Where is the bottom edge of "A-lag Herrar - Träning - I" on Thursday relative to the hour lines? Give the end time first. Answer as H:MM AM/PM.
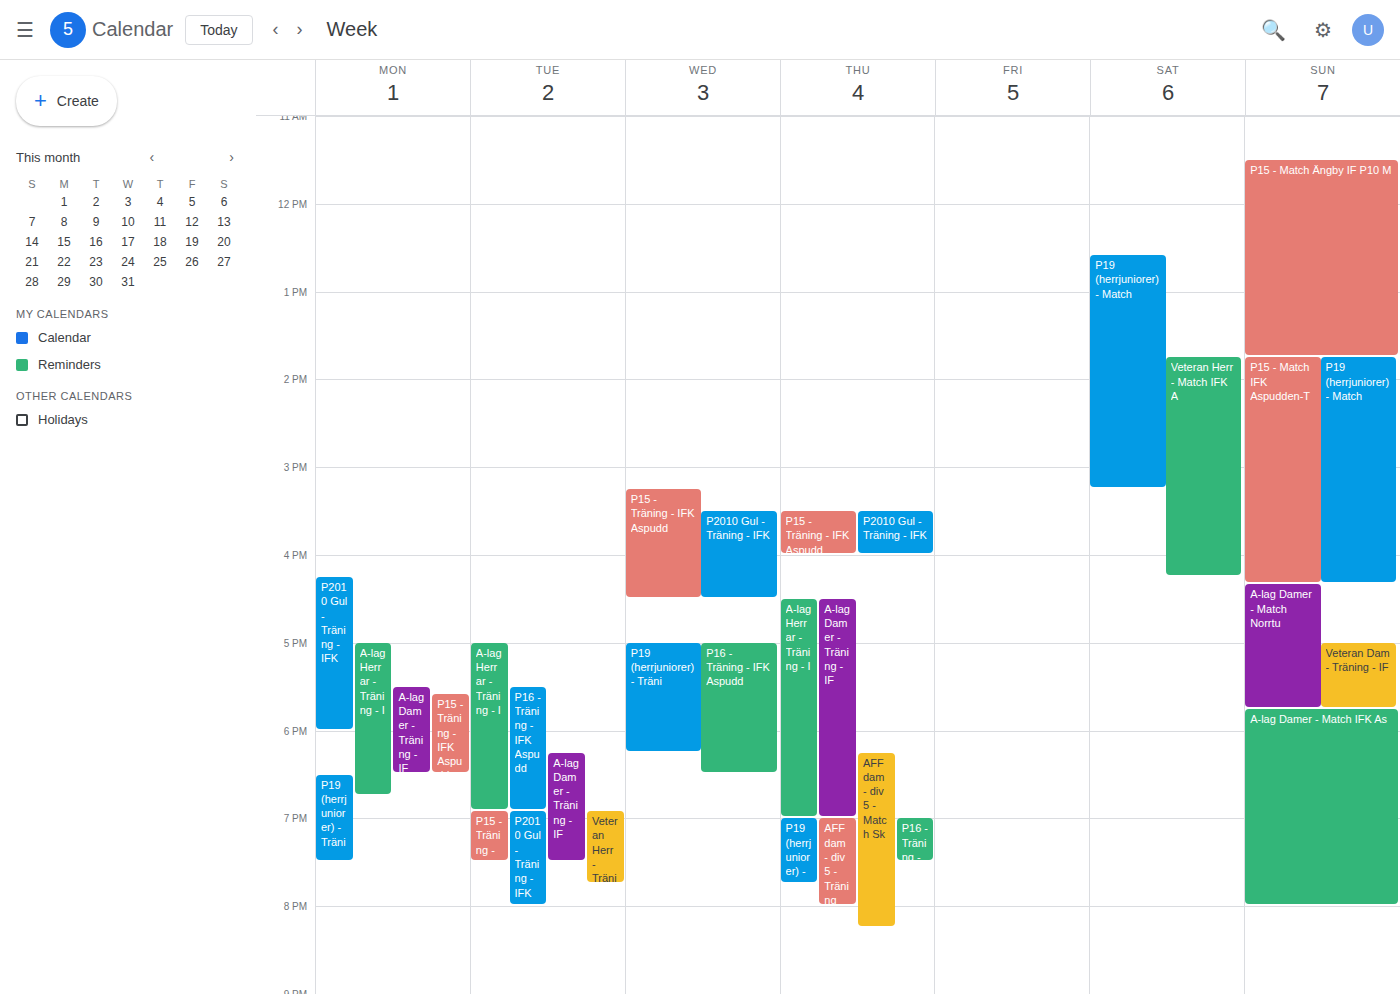
7:00 PM -- exactly on the 7 PM line.